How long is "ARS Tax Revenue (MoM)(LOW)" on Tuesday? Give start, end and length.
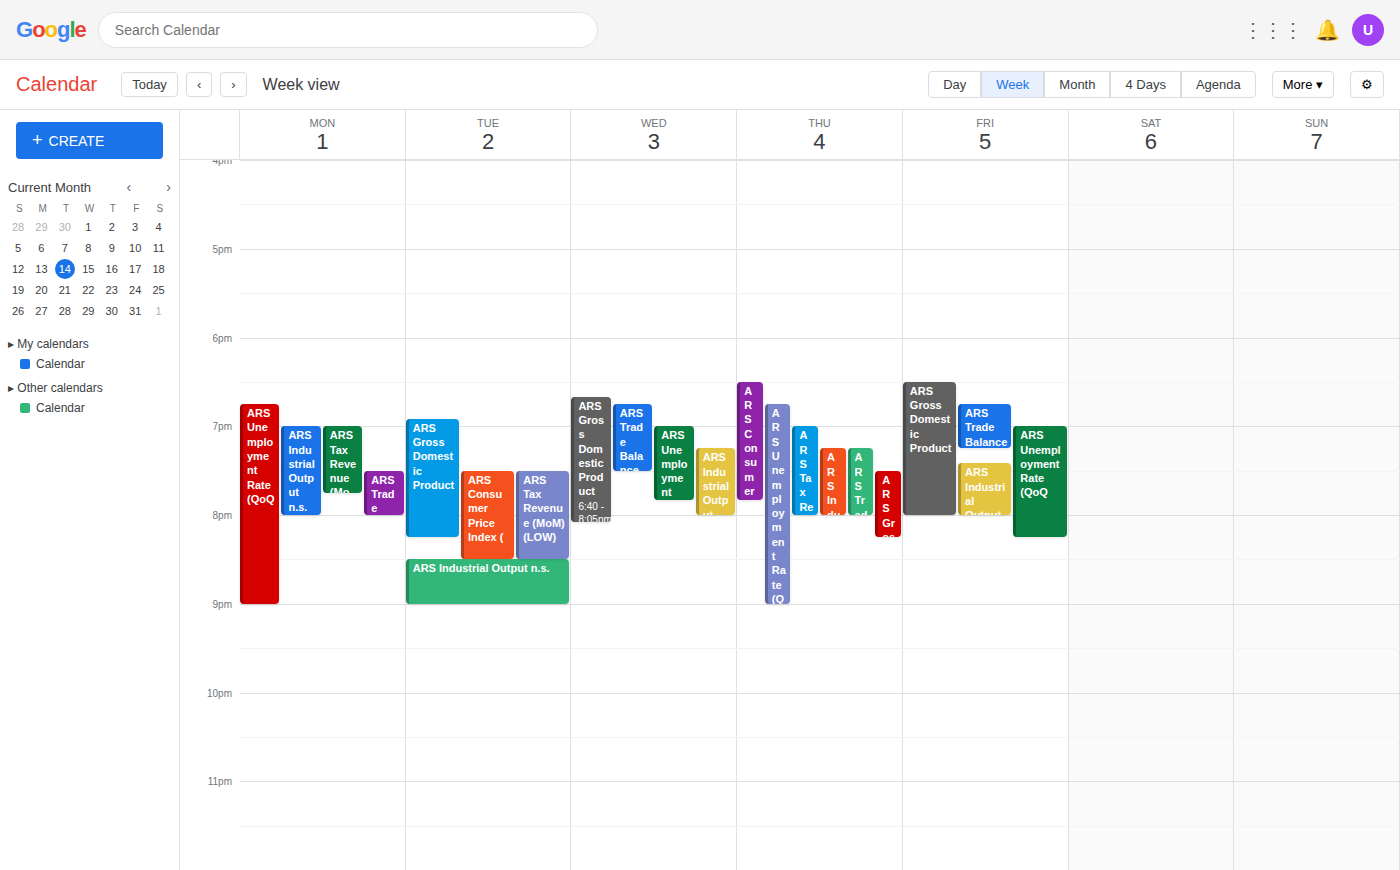
7:30 PM to 8:30 PM, 1 hour